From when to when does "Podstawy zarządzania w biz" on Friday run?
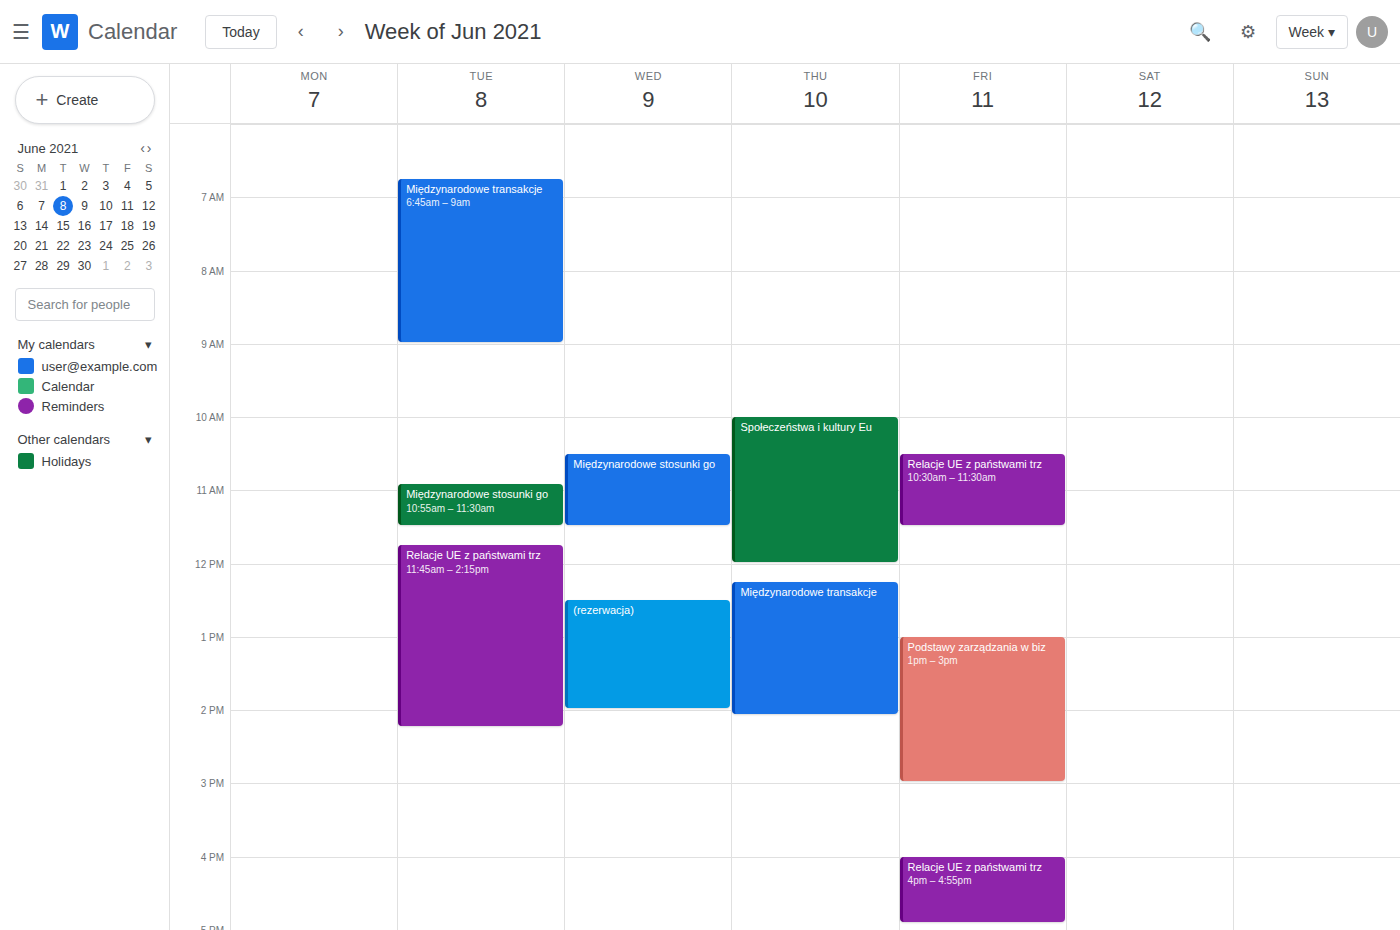
1:00 PM to 3:00 PM